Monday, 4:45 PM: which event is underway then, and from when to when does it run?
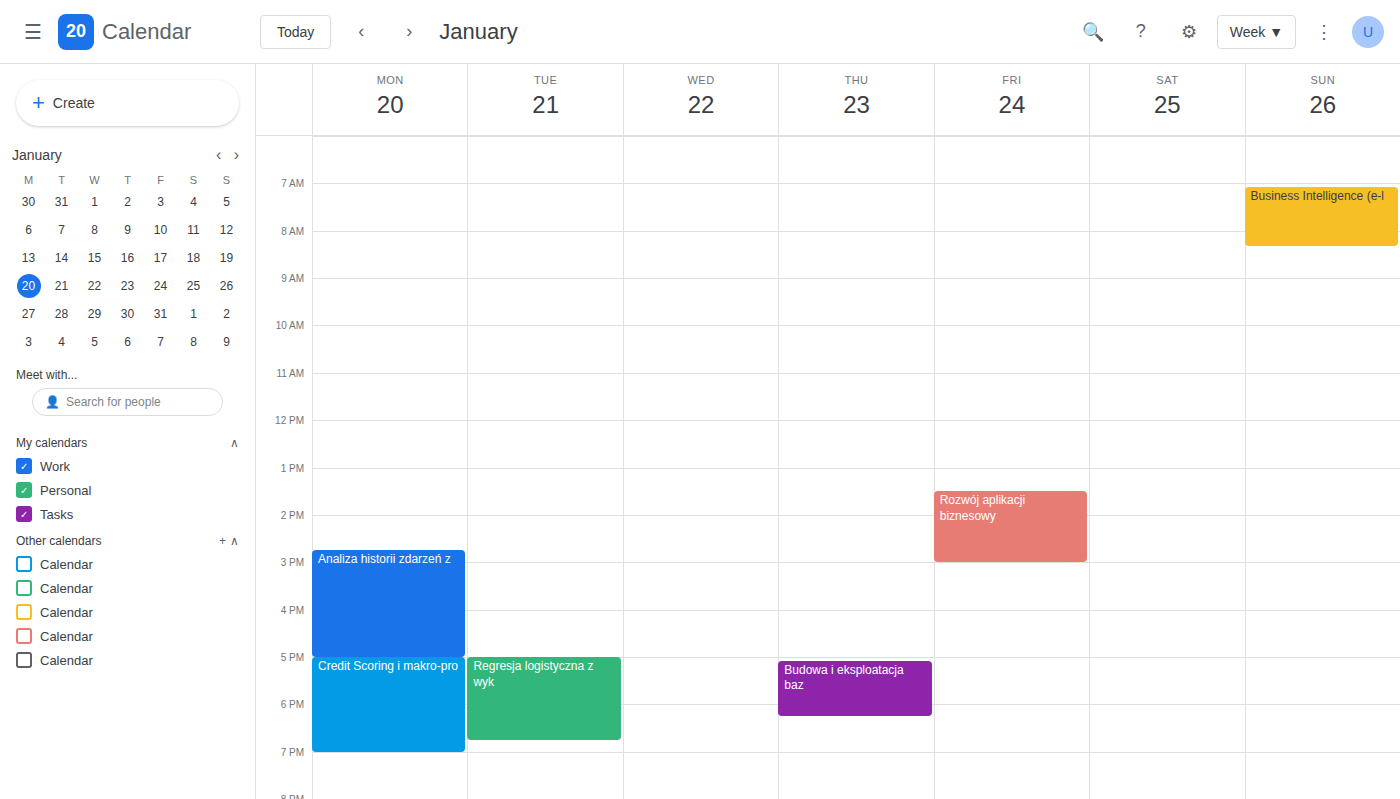
"Analiza historii zdarzeń z", 2:45 PM to 5:00 PM